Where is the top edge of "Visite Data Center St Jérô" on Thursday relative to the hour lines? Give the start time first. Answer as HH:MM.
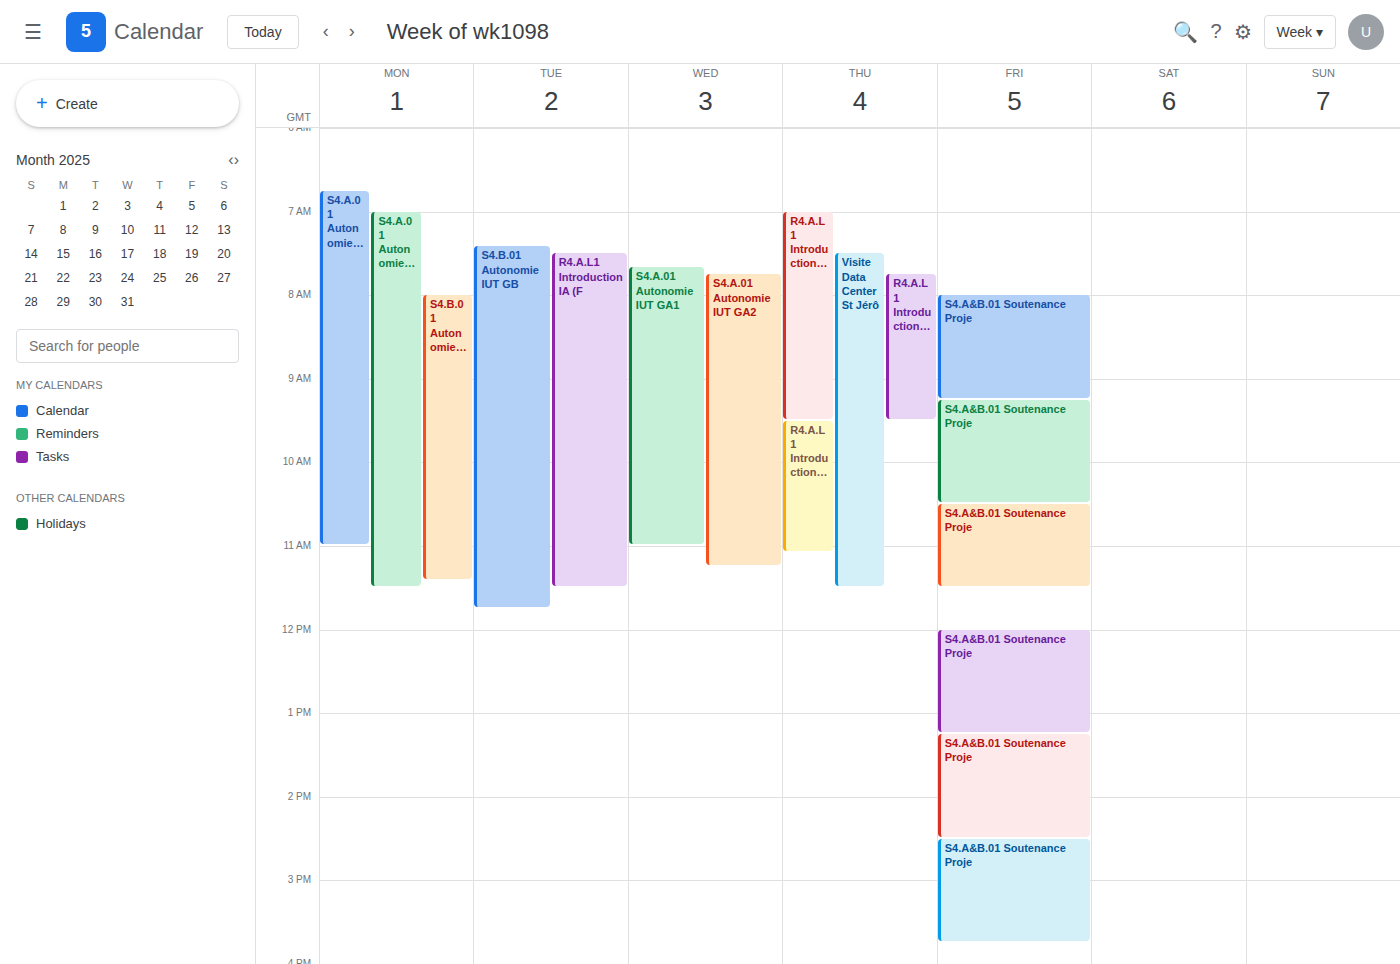
07:30 -- halfway between the 07:00 and 08:00 lines.